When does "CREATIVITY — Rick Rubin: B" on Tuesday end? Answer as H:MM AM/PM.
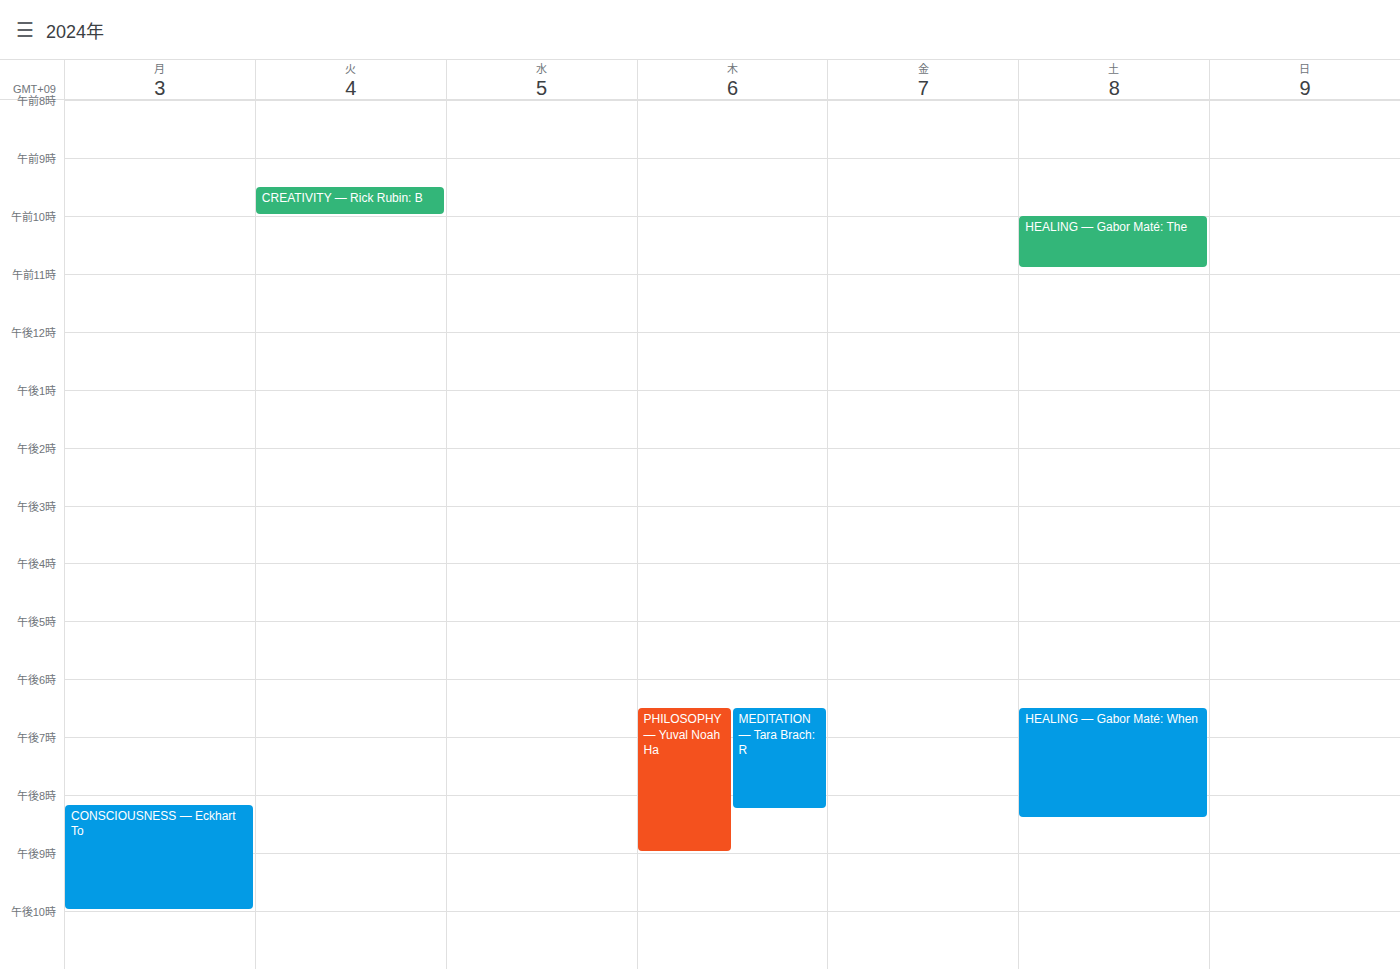
10:00 AM